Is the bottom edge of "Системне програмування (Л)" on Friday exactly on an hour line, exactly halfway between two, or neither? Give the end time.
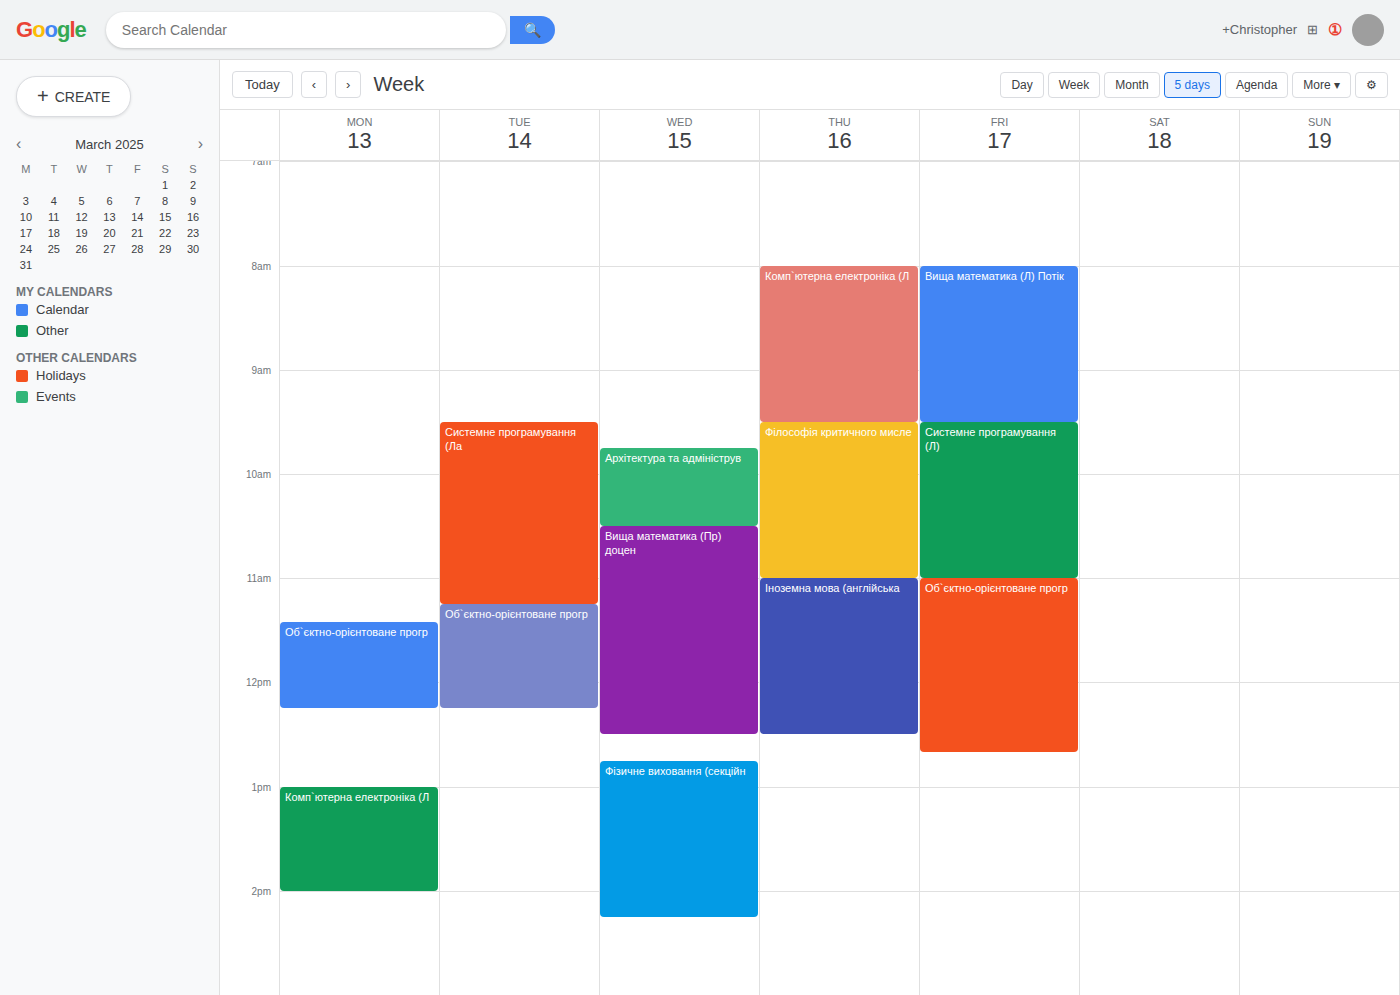
11:00 -- exactly on the 11:00 line.